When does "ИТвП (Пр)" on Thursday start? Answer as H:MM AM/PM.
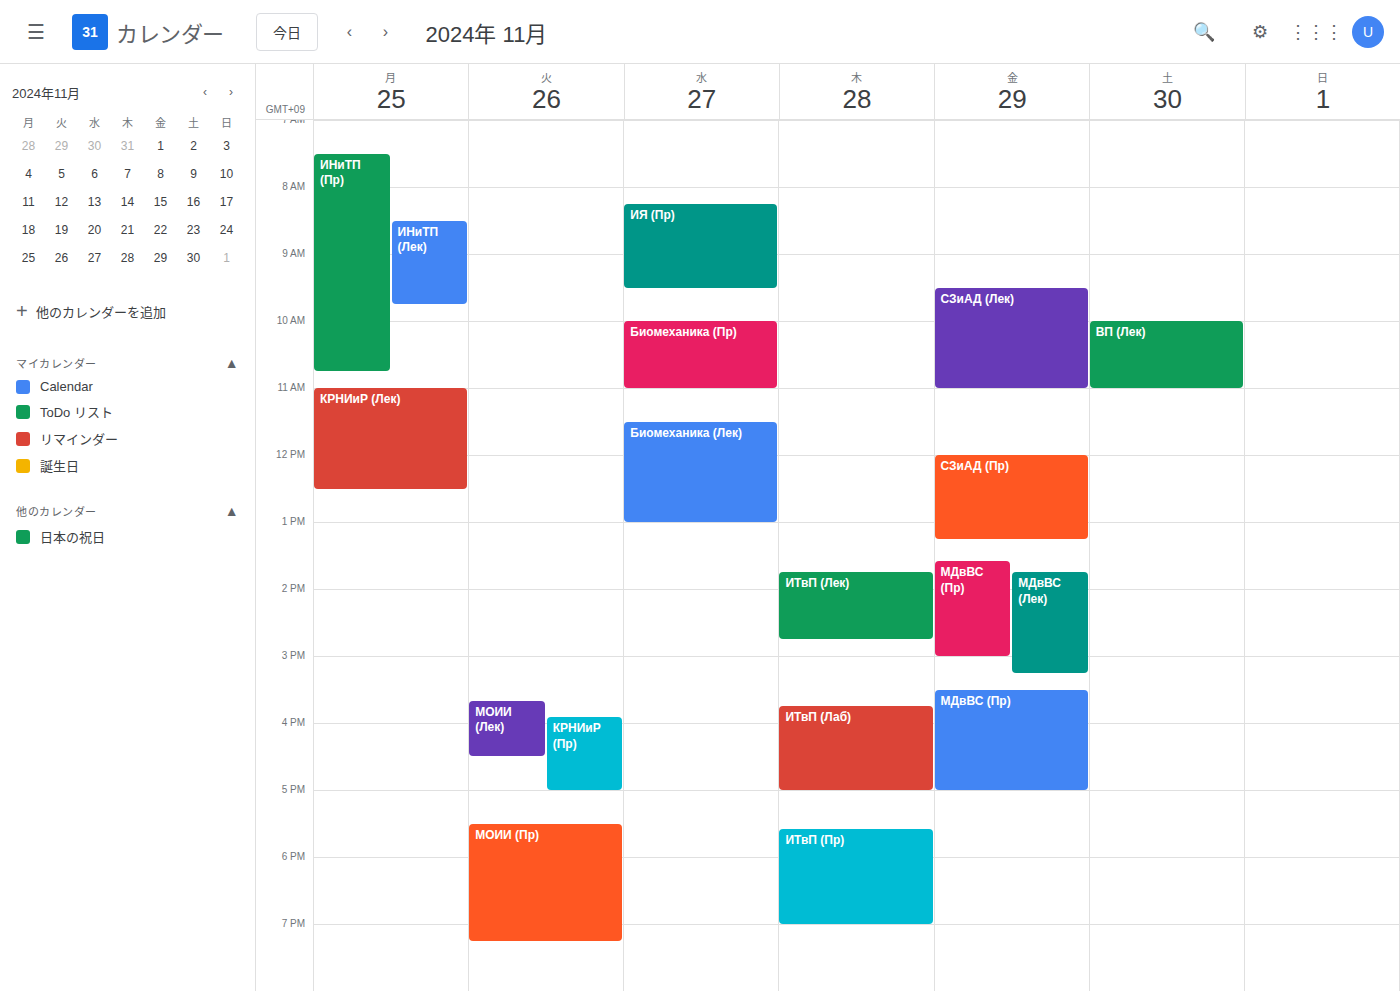
5:35 PM